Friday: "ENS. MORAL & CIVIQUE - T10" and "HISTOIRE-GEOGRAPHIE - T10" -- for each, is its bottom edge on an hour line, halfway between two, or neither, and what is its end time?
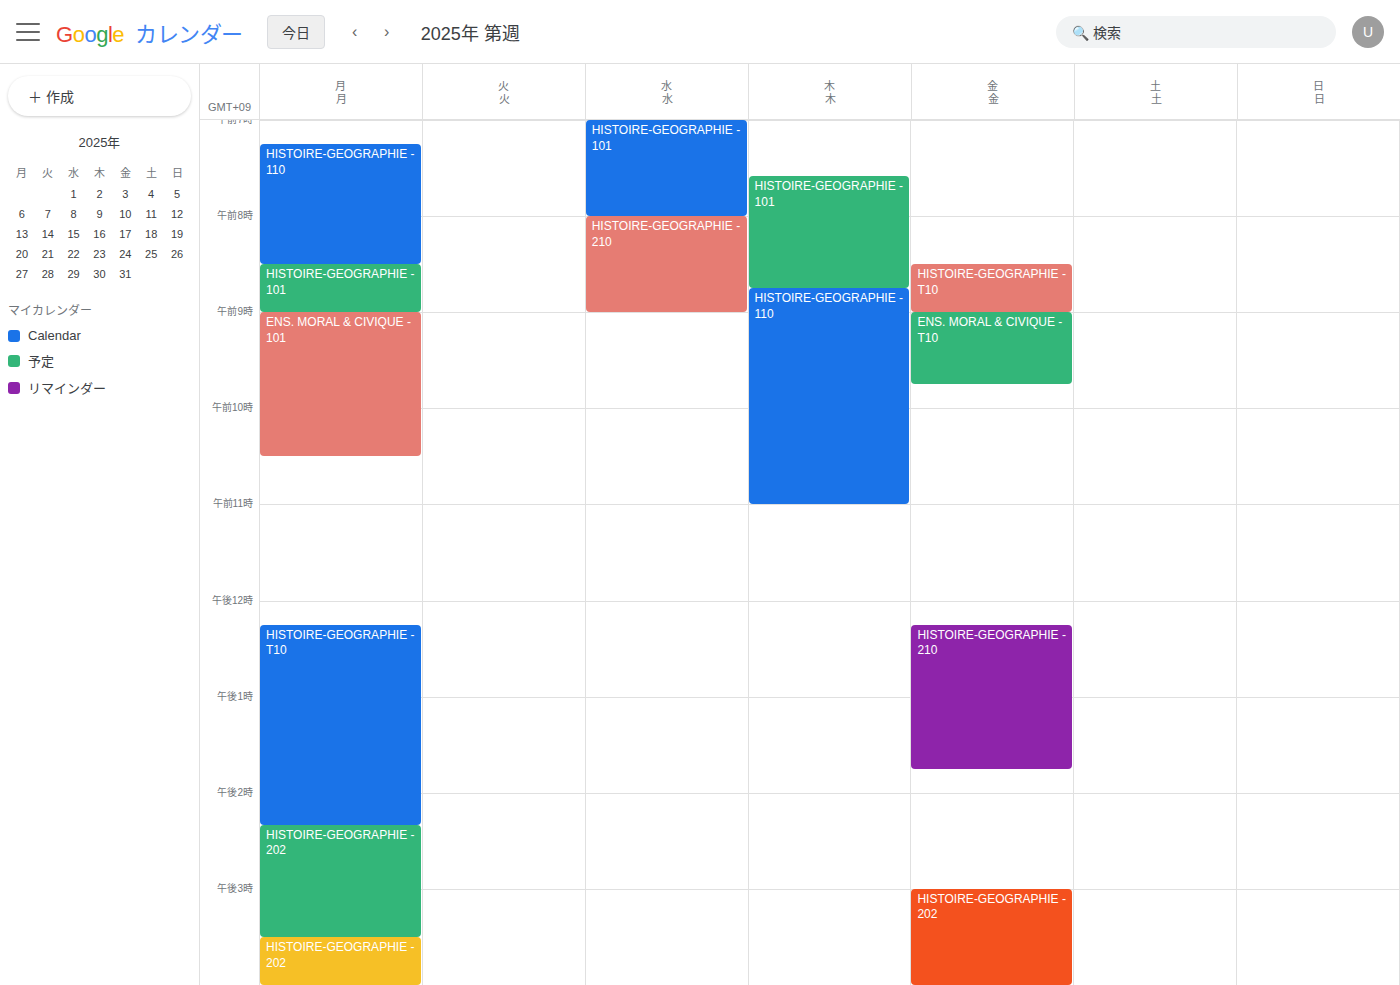
"ENS. MORAL & CIVIQUE - T10": 9:45 AM, neither: three quarters of the way from the 9 AM line to the 10 AM line. "HISTOIRE-GEOGRAPHIE - T10": 9:00 AM, exactly on the 9 AM line.